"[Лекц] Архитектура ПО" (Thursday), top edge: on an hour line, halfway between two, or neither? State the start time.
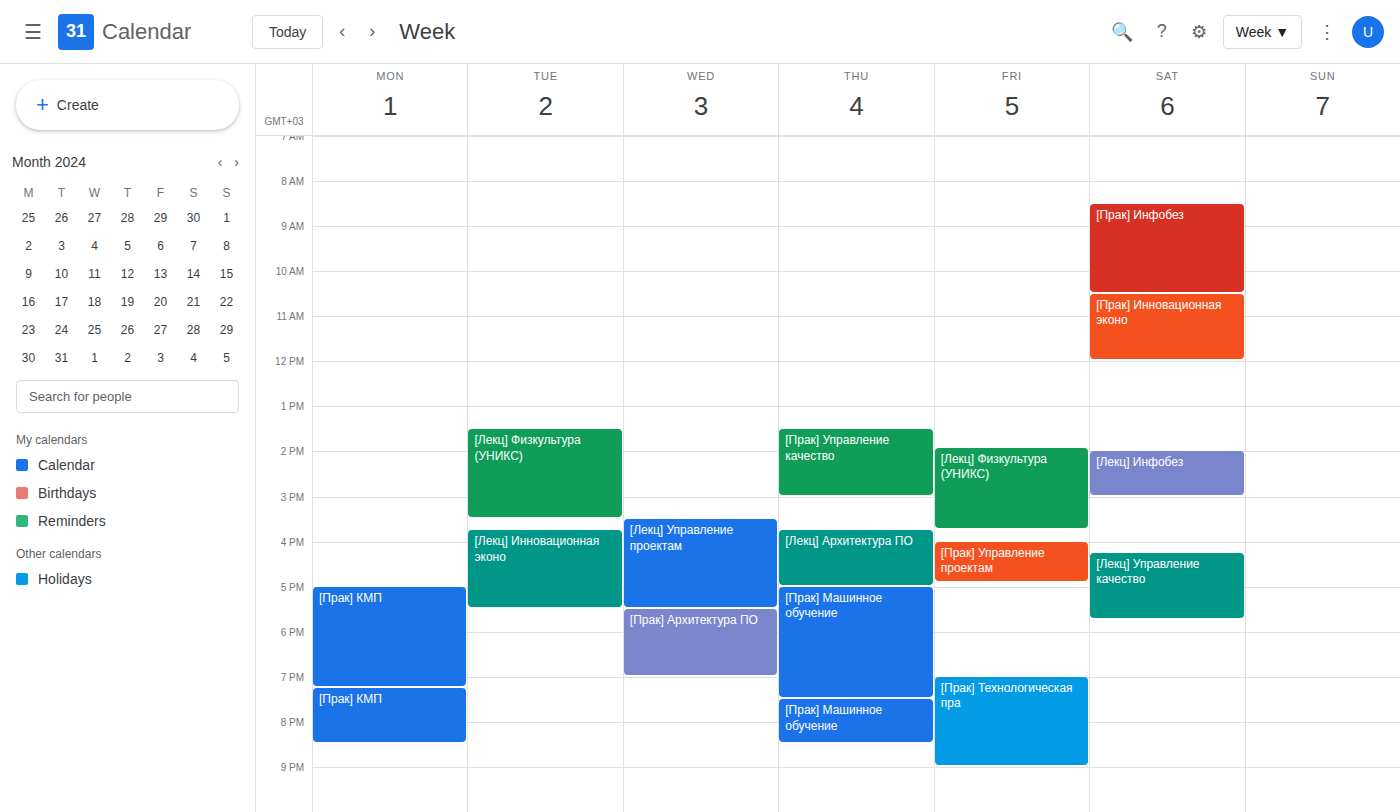
3:45 PM -- neither: three quarters of the way from the 3 PM line to the 4 PM line.